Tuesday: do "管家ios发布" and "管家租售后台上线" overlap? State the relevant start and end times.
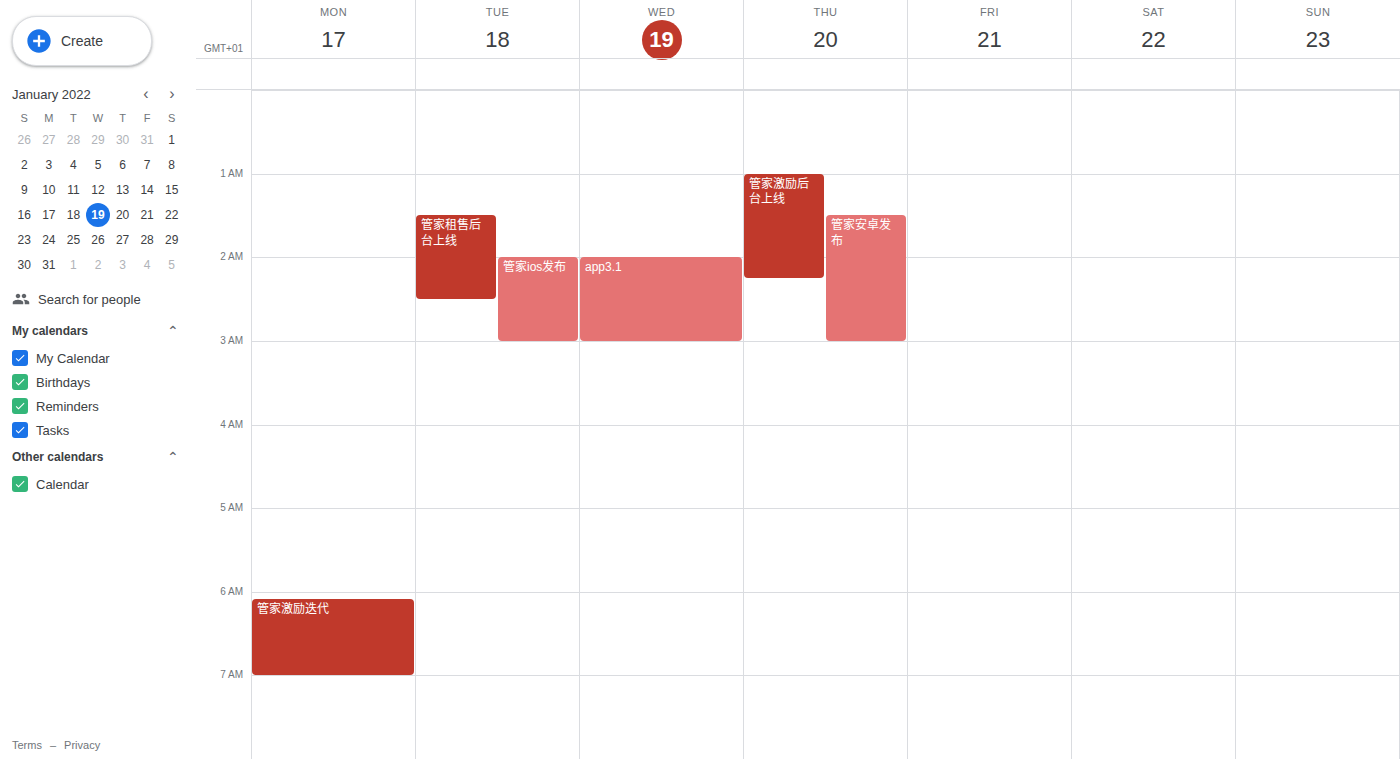
"管家ios发布" starts at 2:00 AM, before "管家租售后台上线" ends at 2:30 AM -- they overlap.